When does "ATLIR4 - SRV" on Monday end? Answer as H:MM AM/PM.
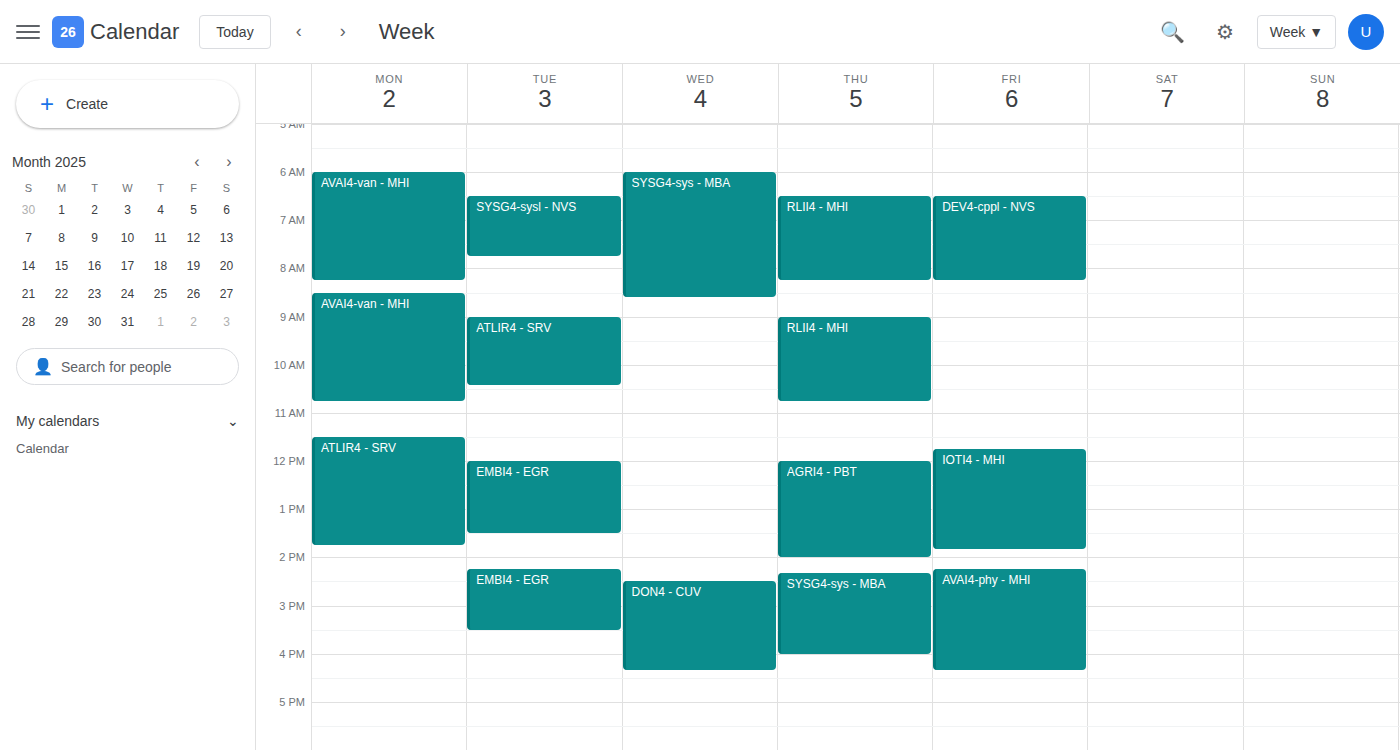
1:45 PM